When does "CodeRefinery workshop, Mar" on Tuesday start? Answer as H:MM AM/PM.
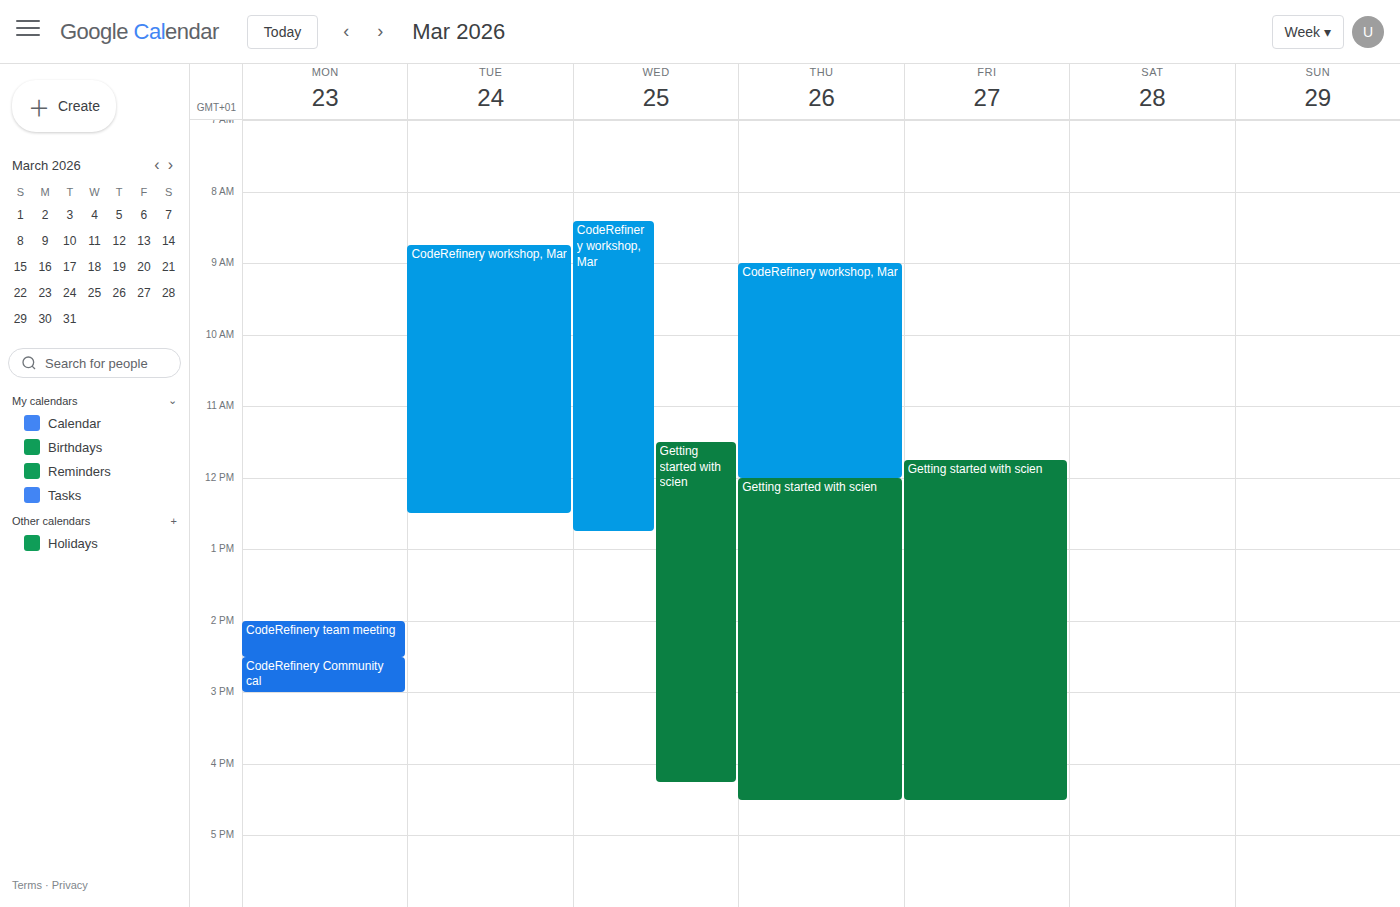
8:45 AM